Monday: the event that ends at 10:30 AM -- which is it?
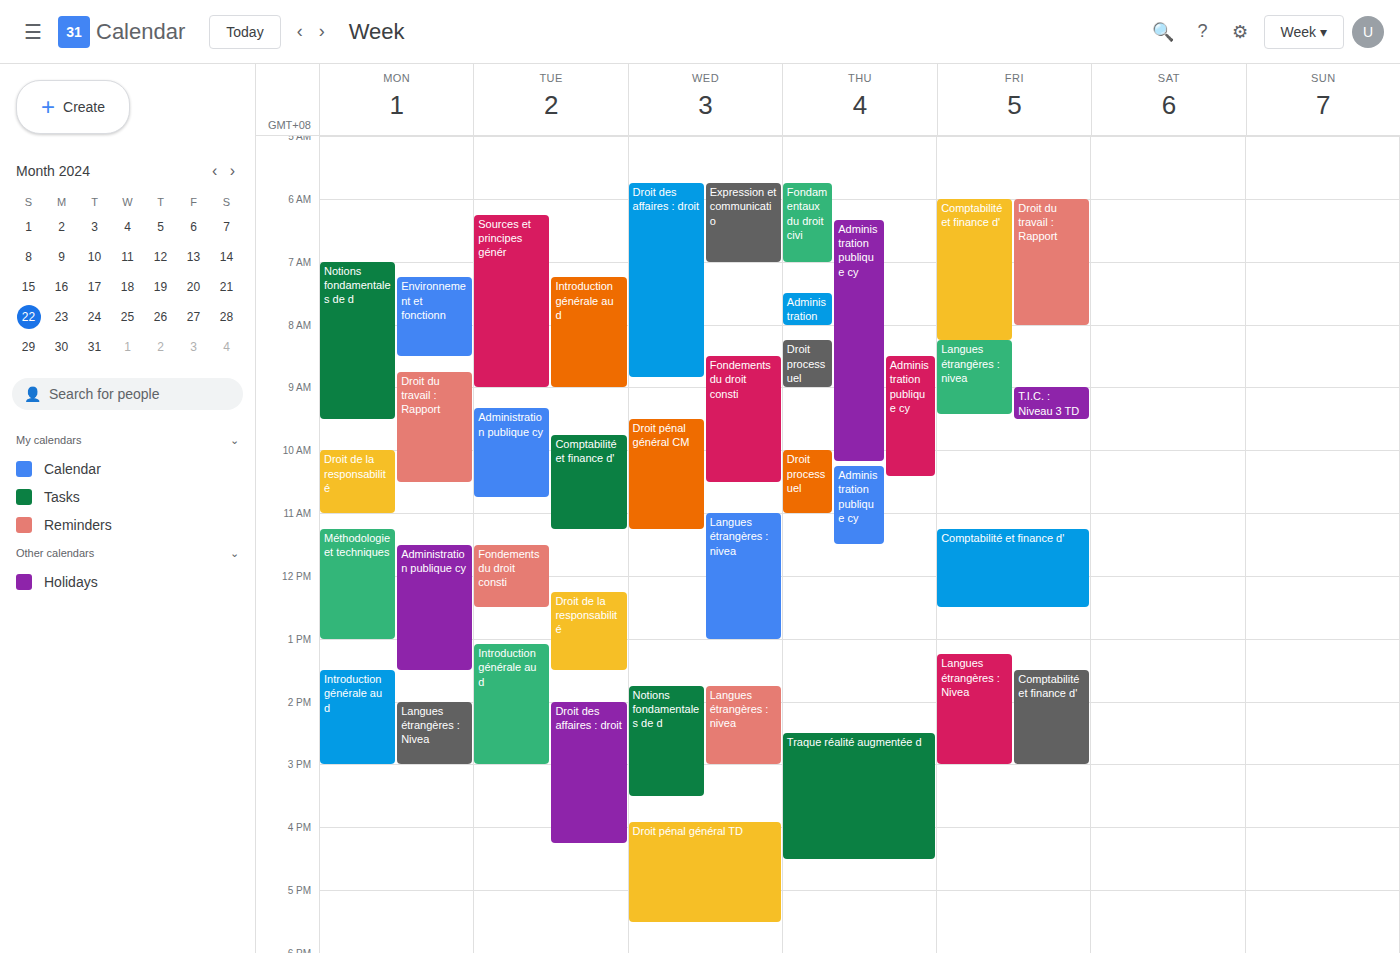
"Droit du travail : Rapport"